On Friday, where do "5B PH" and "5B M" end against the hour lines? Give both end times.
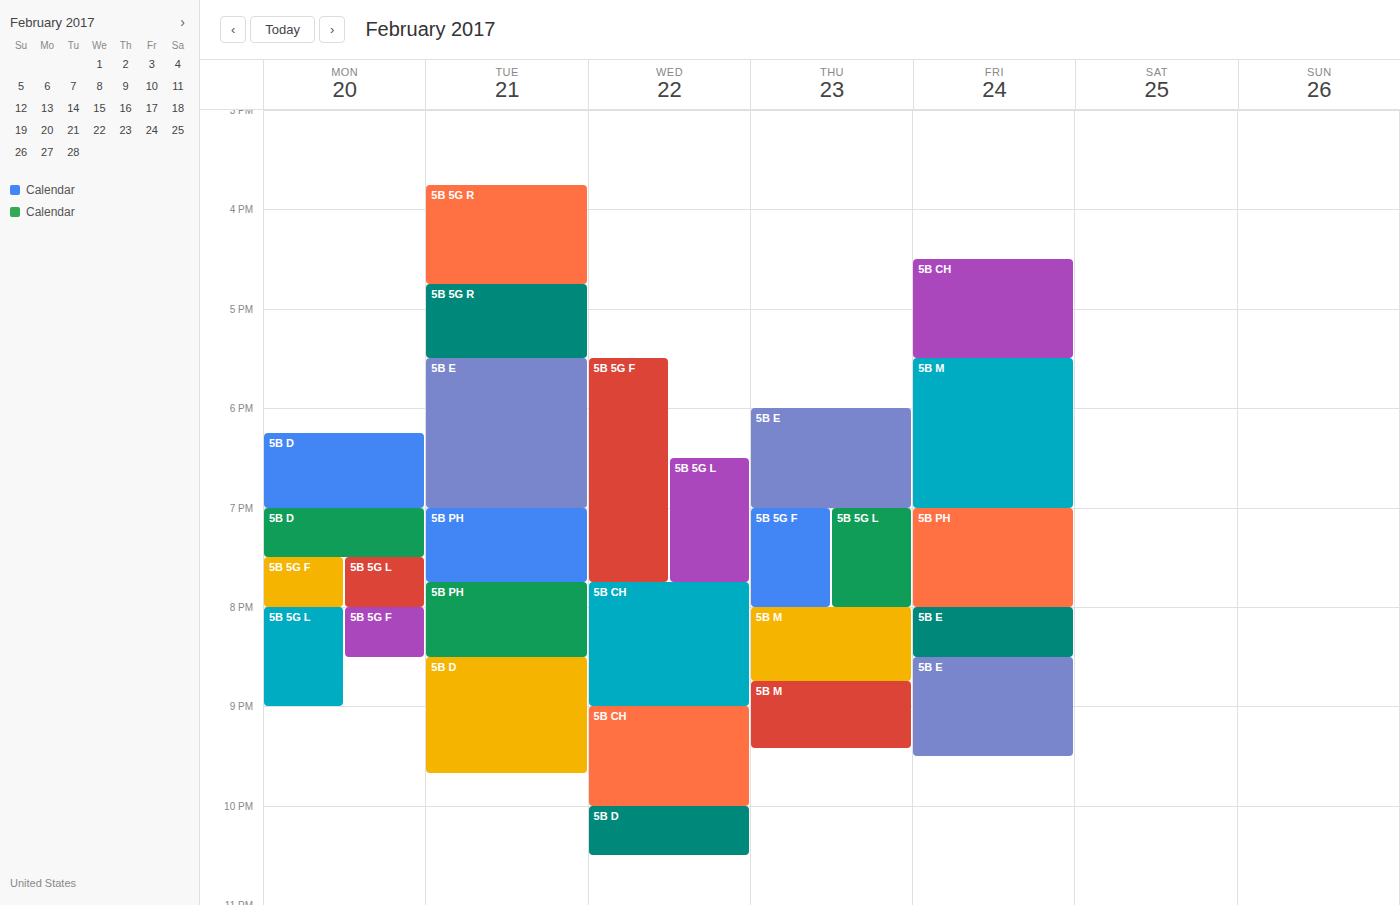
"5B PH": 8:00 PM, exactly on the 8 PM line. "5B M": 7:00 PM, exactly on the 7 PM line.